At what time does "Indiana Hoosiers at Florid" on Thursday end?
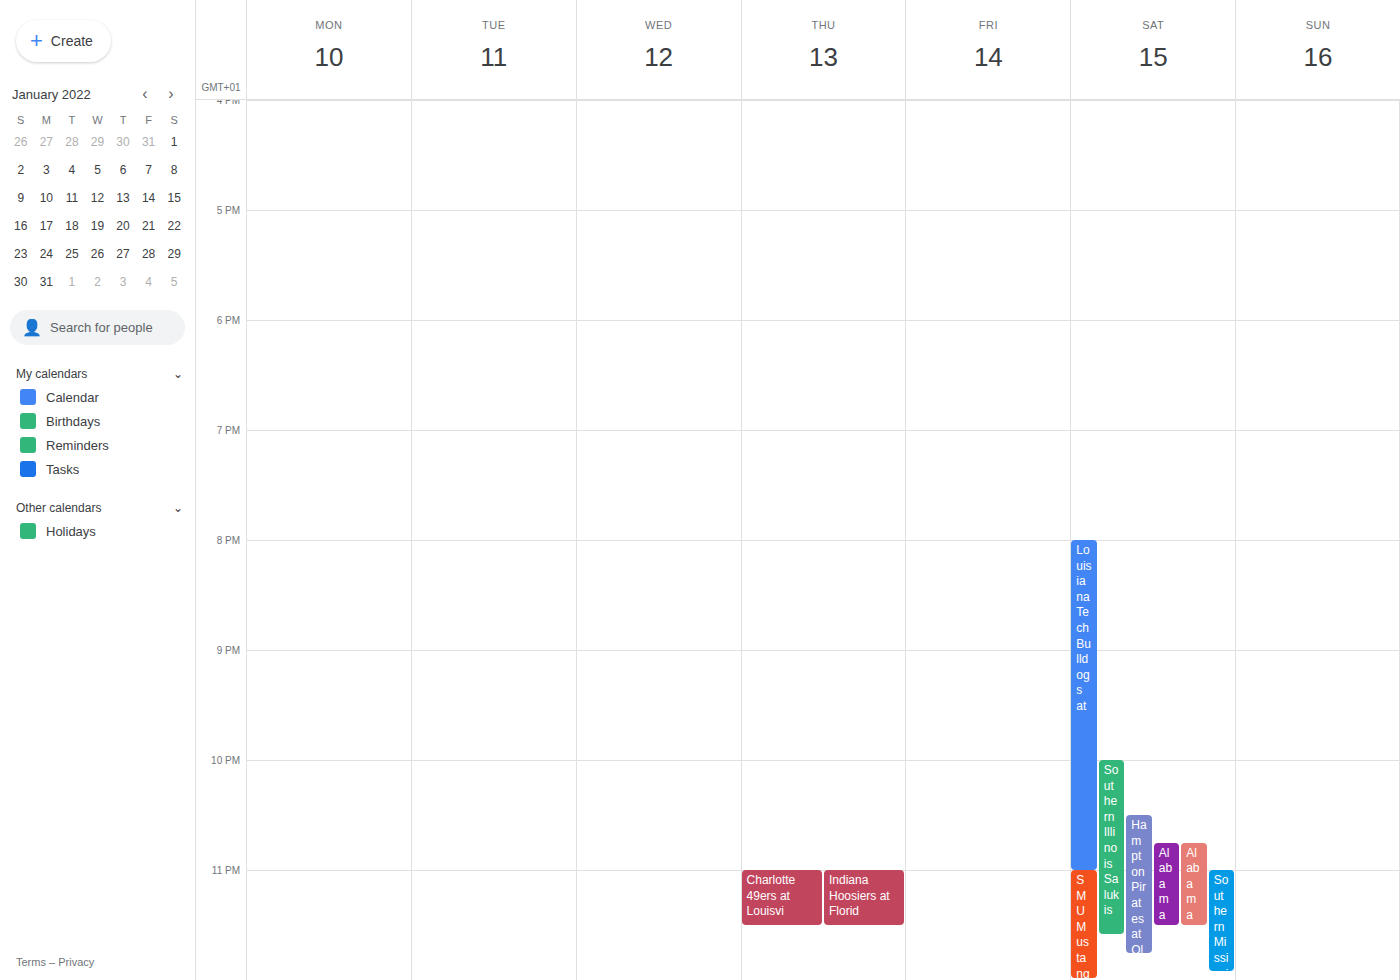
11:30 PM